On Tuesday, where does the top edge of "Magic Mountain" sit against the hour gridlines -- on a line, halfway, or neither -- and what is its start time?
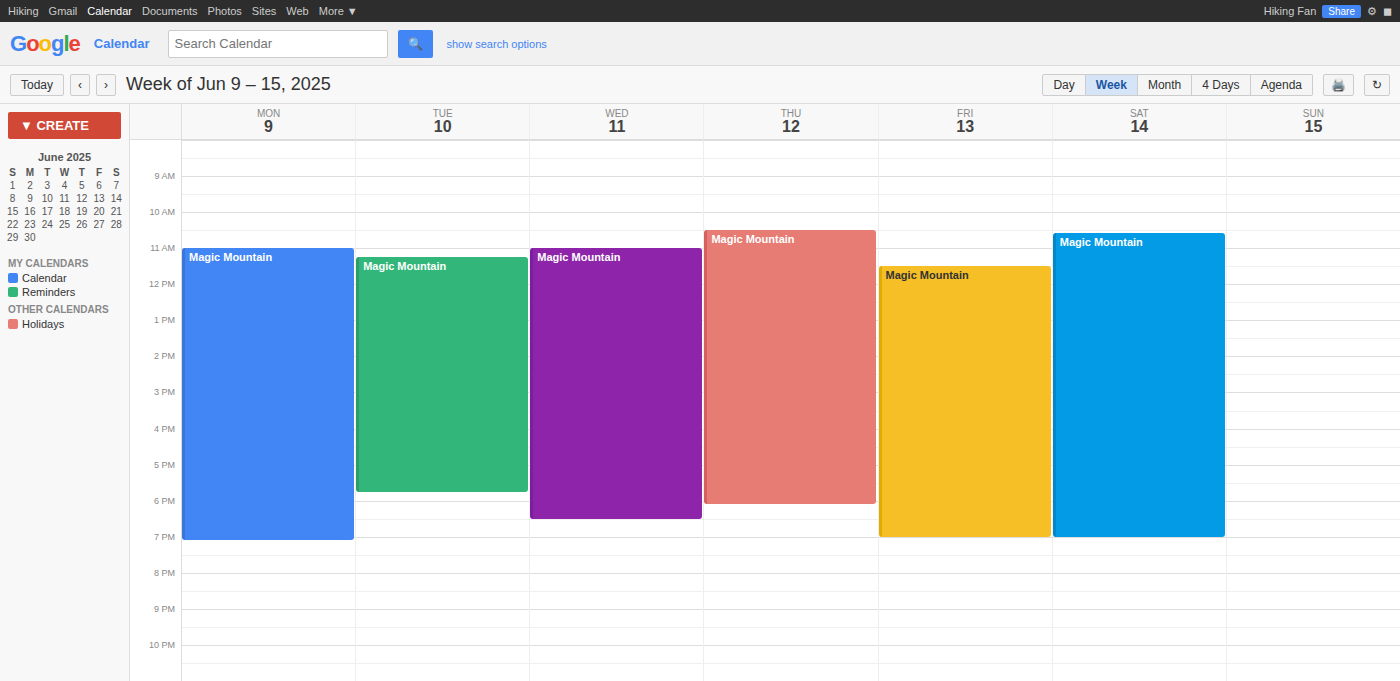
11:15 AM -- neither: a quarter of the way from the 11 AM line to the 12 PM line.